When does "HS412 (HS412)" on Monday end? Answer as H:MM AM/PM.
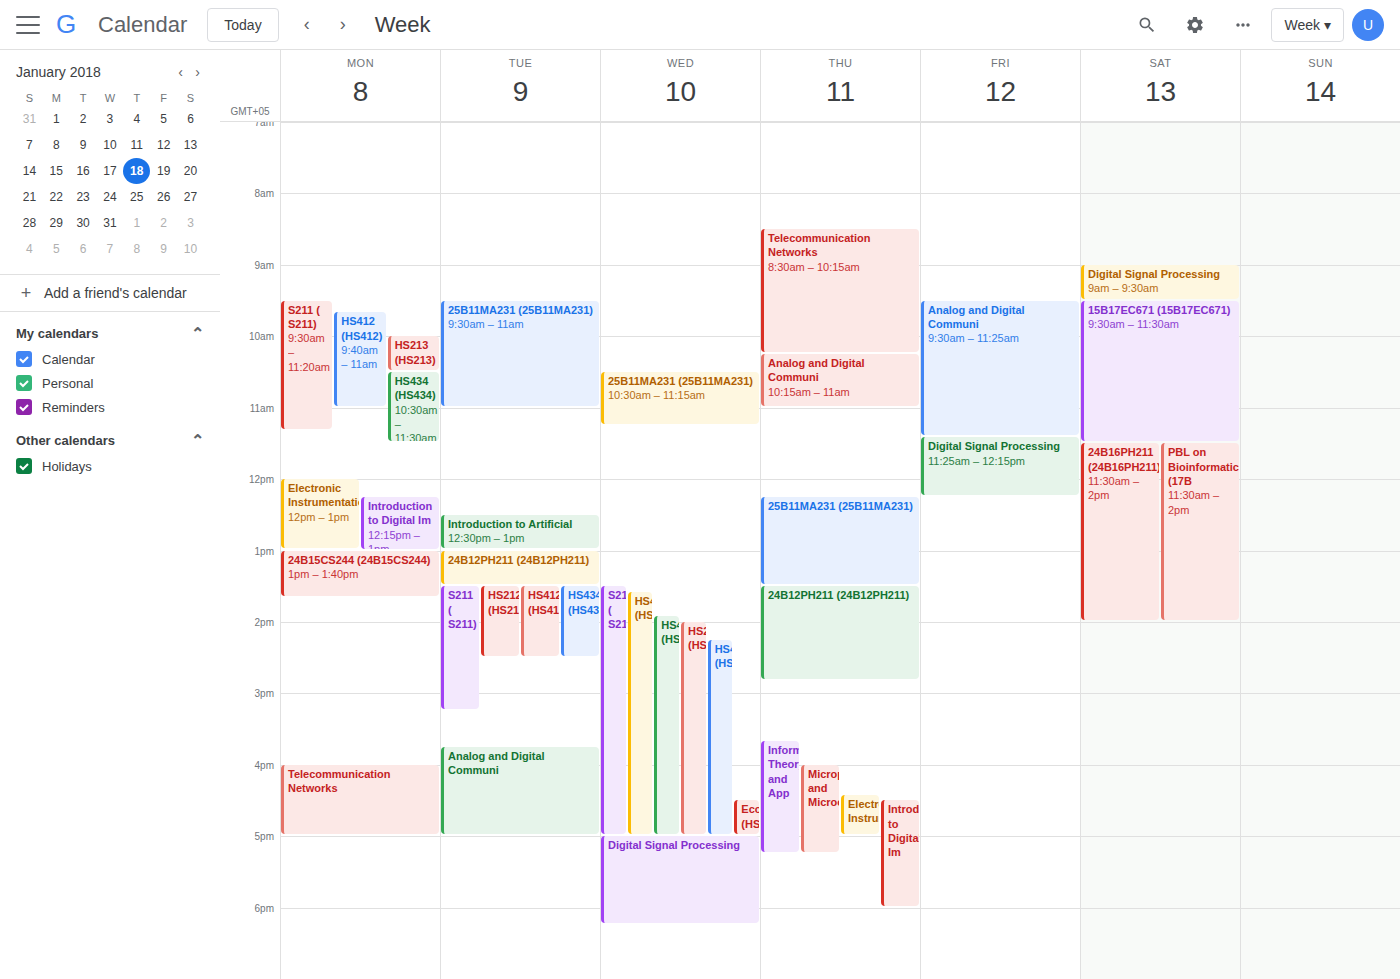
11:00 AM